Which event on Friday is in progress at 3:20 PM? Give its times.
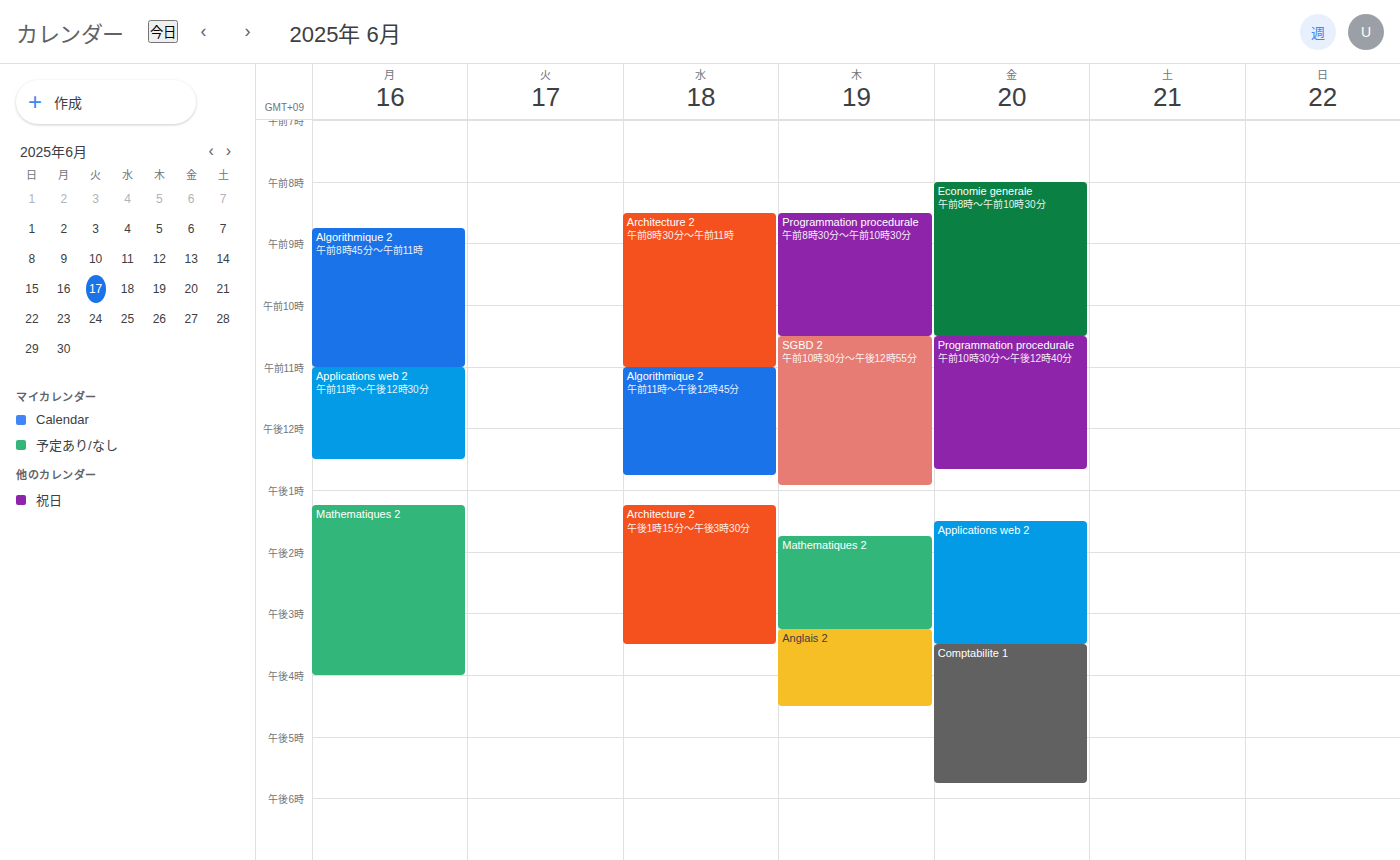
"Applications web 2", 1:30 PM to 3:30 PM